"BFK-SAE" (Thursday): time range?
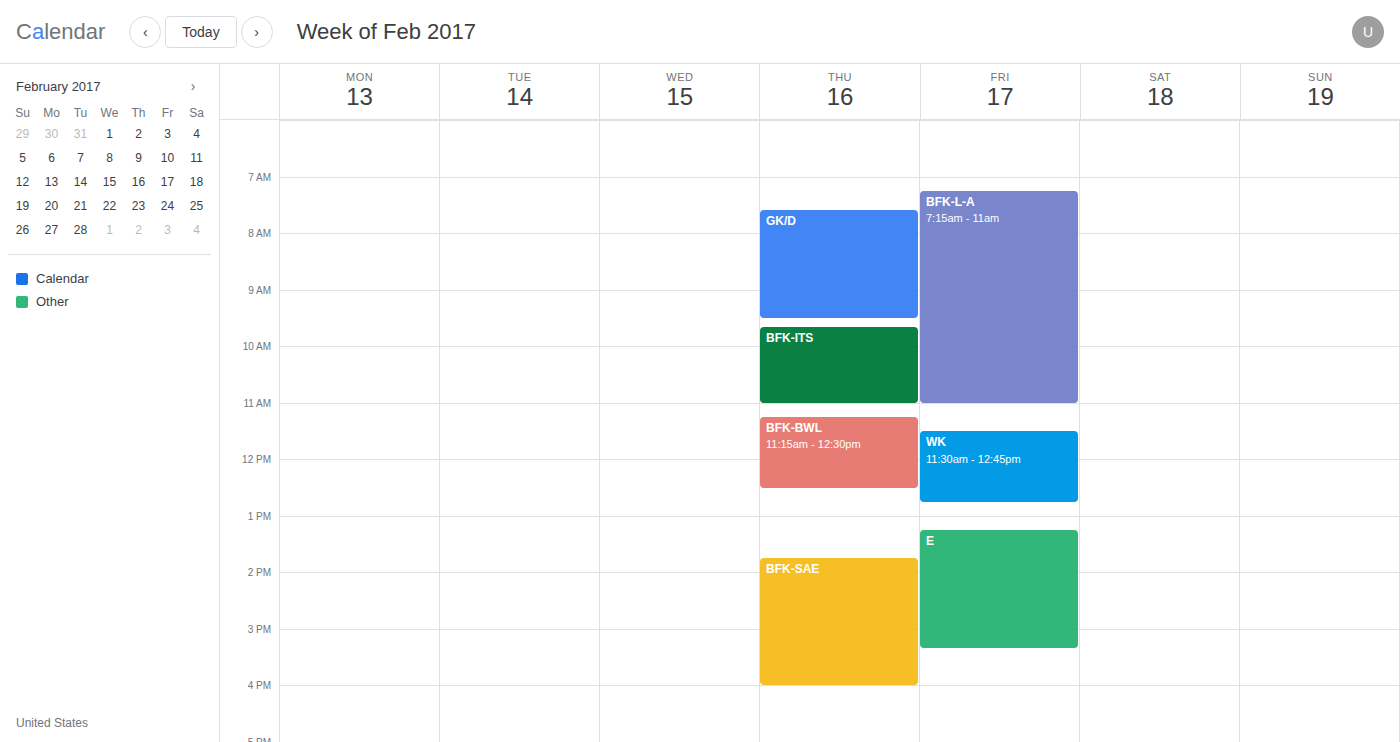
1:45 PM to 4:00 PM